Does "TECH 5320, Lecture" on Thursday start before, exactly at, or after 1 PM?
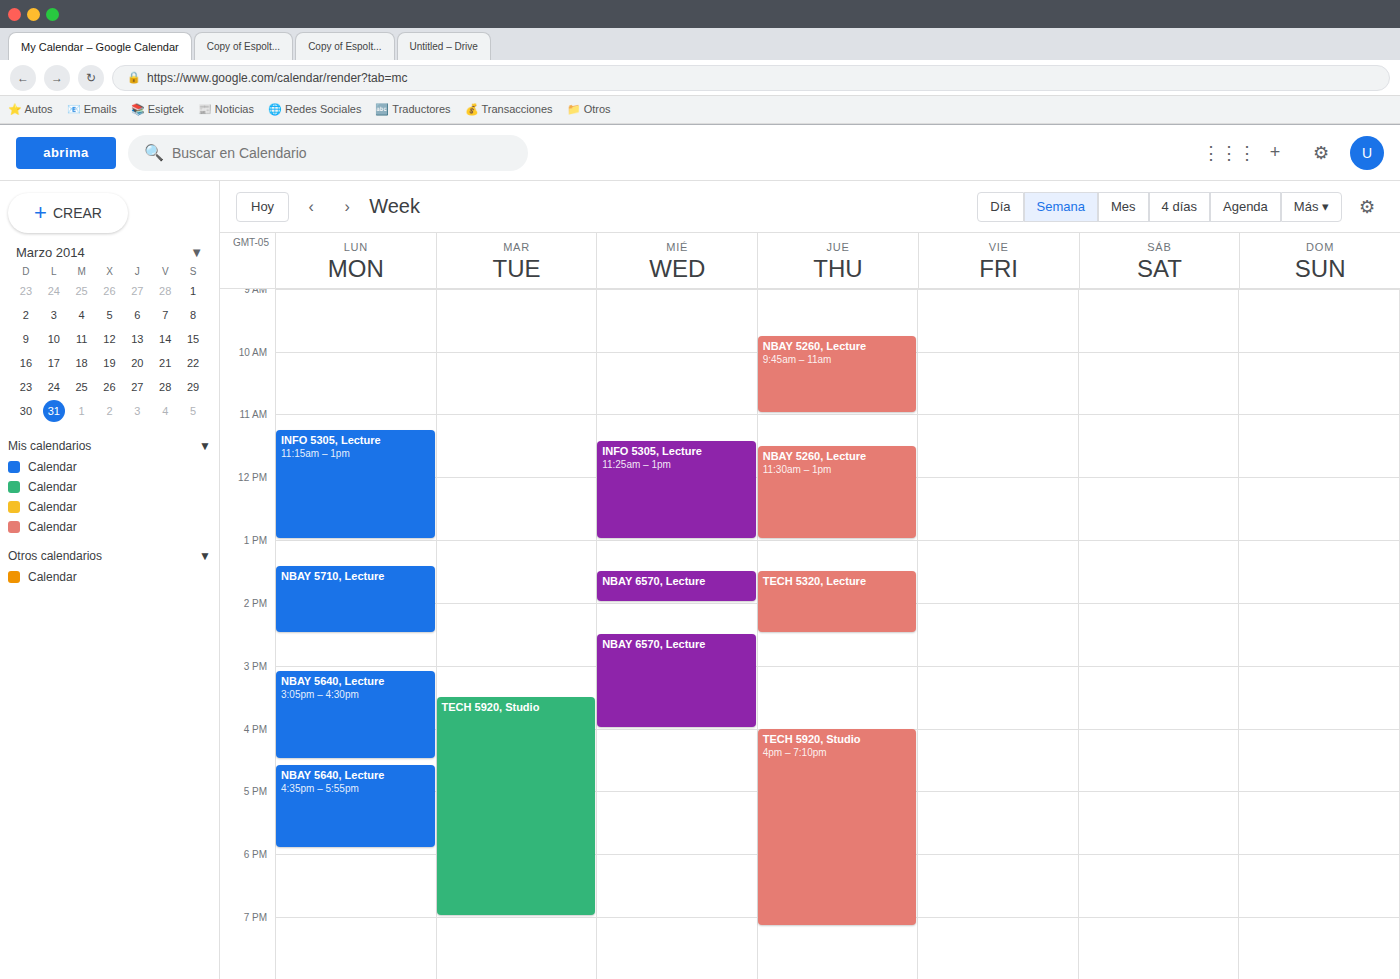
1:30 PM -- after 1 PM, 30 minutes below the 1 PM line.